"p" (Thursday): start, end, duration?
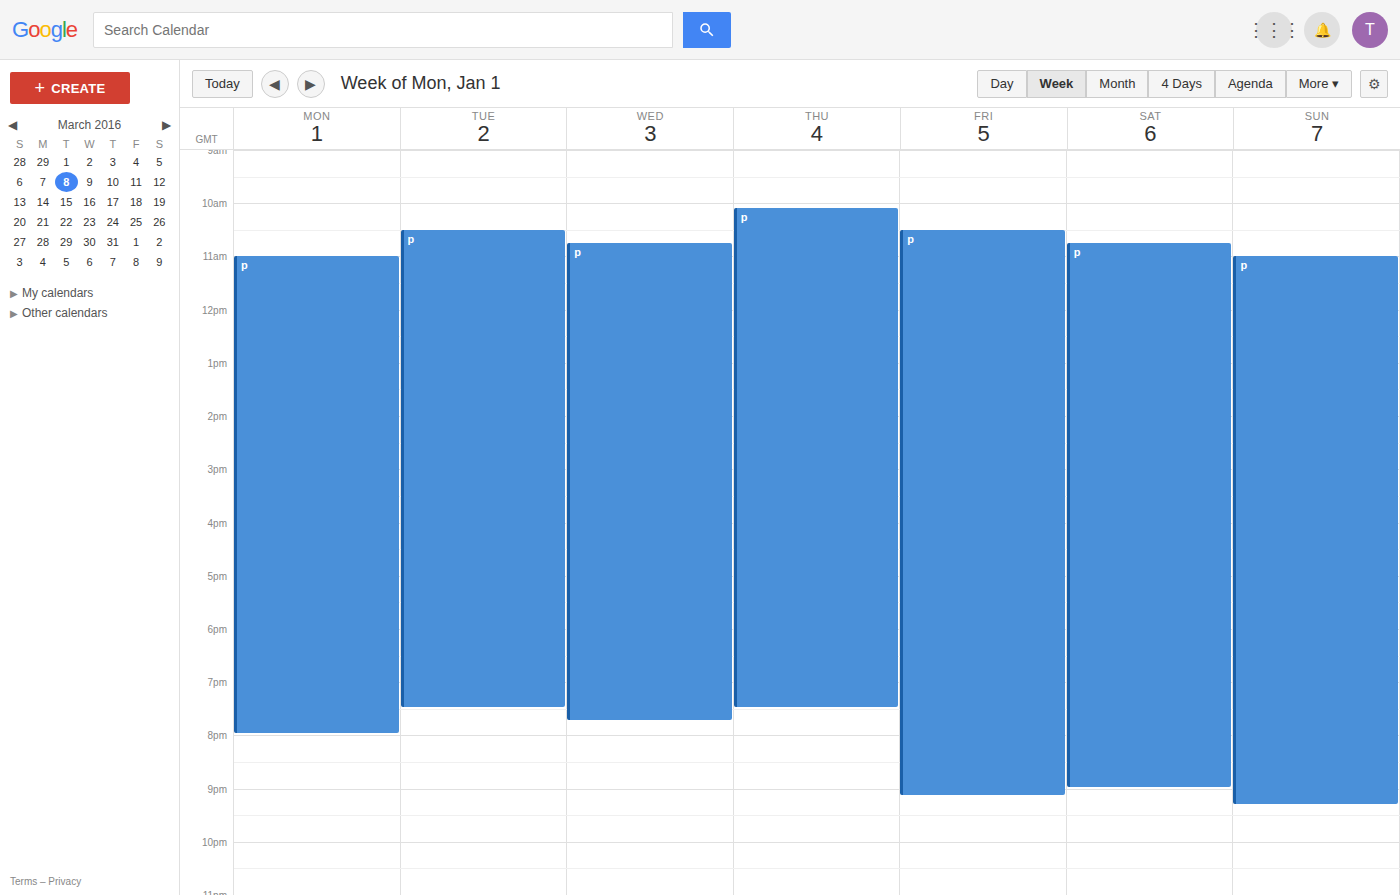
10:05 AM to 7:30 PM, 9 hours 25 minutes